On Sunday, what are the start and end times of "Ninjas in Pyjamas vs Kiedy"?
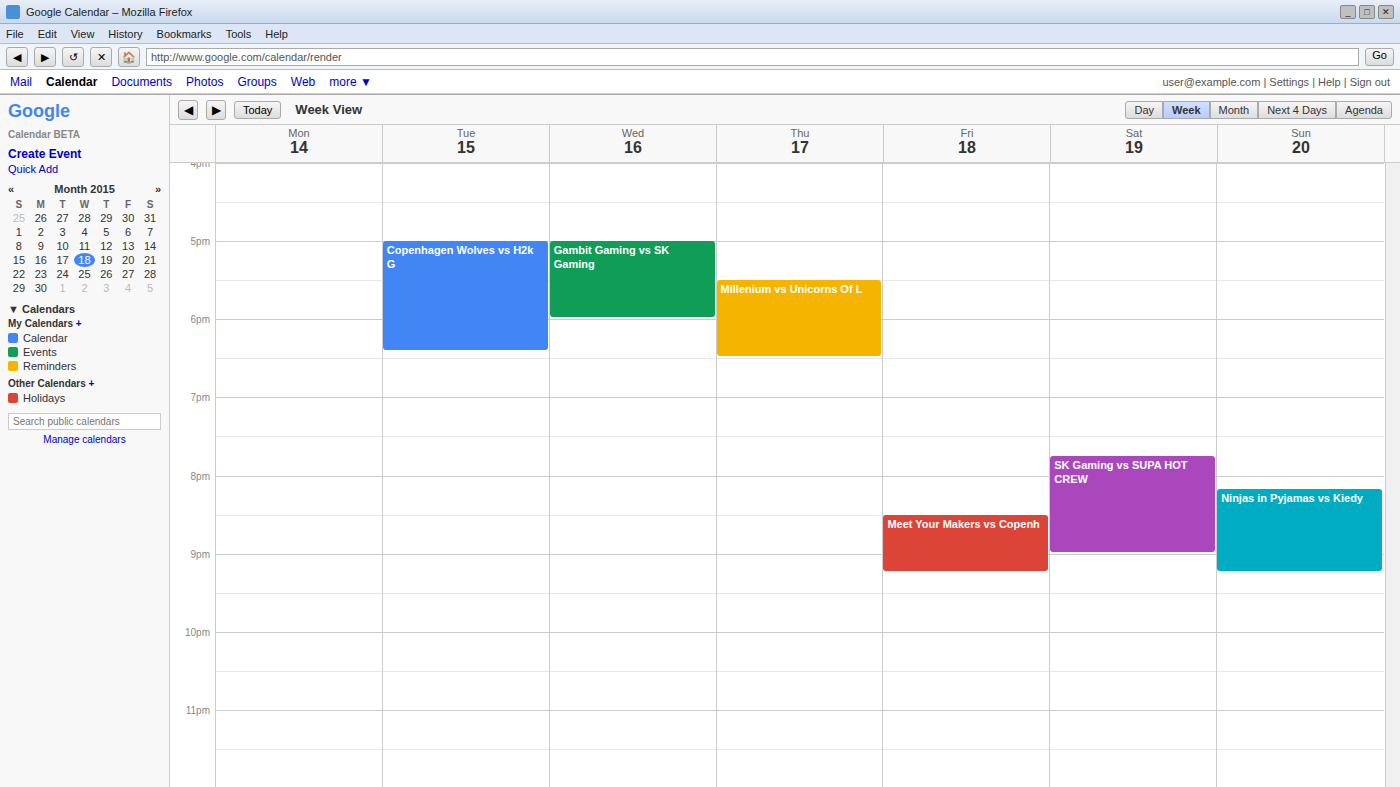
8:10 PM to 9:15 PM